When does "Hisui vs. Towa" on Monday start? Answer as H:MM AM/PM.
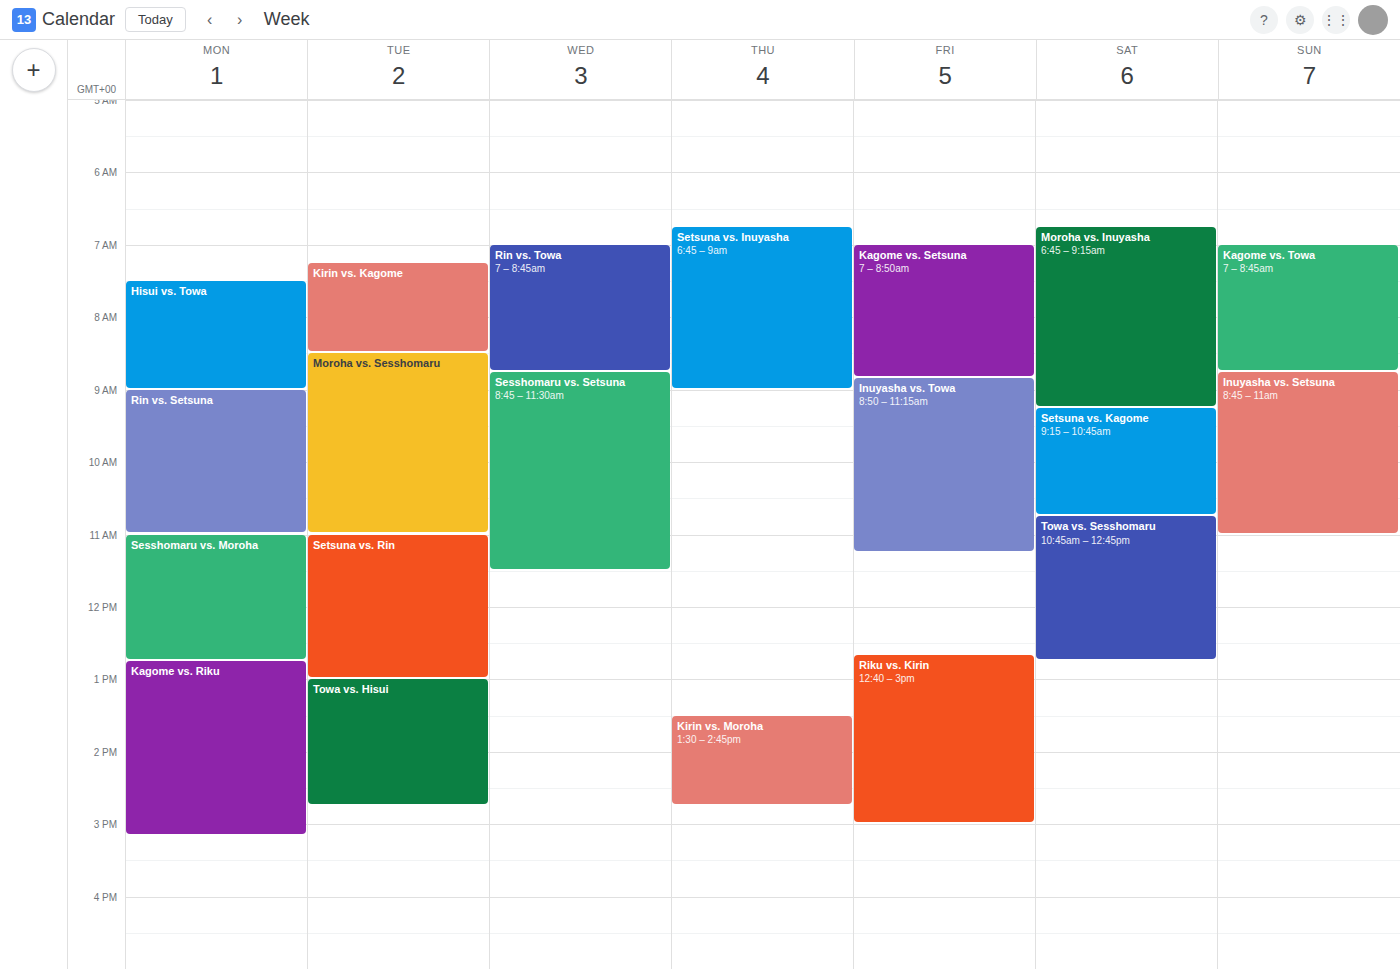
7:30 AM